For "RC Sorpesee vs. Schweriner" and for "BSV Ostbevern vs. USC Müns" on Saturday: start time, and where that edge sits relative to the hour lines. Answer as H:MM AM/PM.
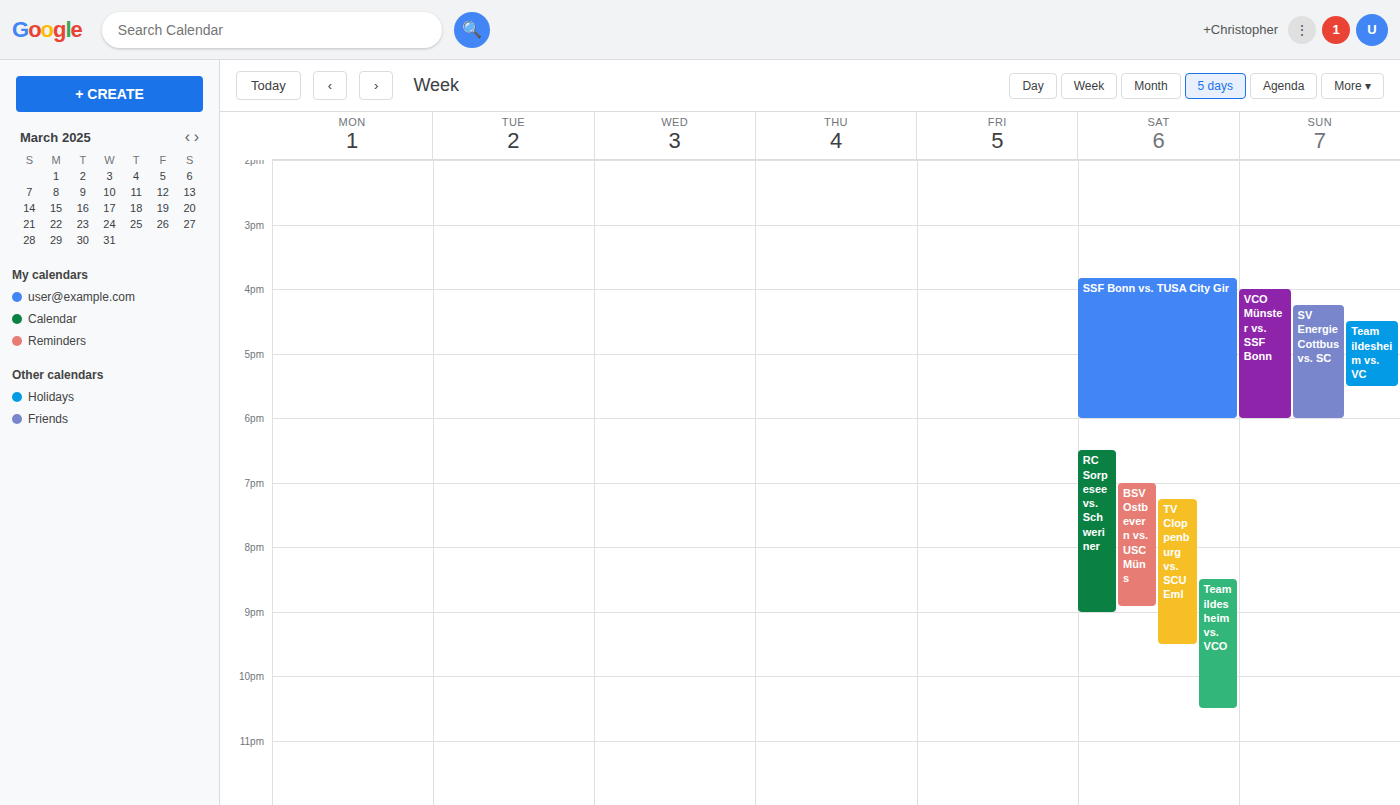
"RC Sorpesee vs. Schweriner": 6:30 PM, halfway between the 6 PM and 7 PM lines. "BSV Ostbevern vs. USC Müns": 7:00 PM, exactly on the 7 PM line.